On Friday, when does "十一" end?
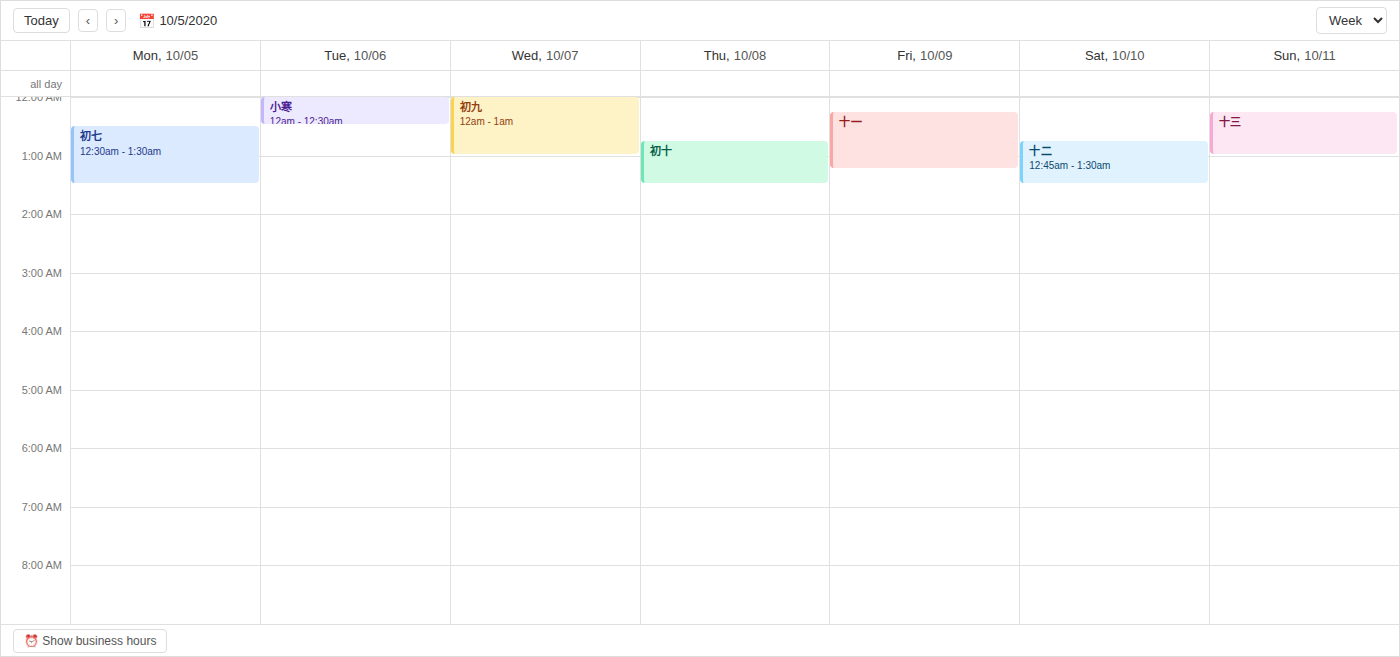
1:15 AM